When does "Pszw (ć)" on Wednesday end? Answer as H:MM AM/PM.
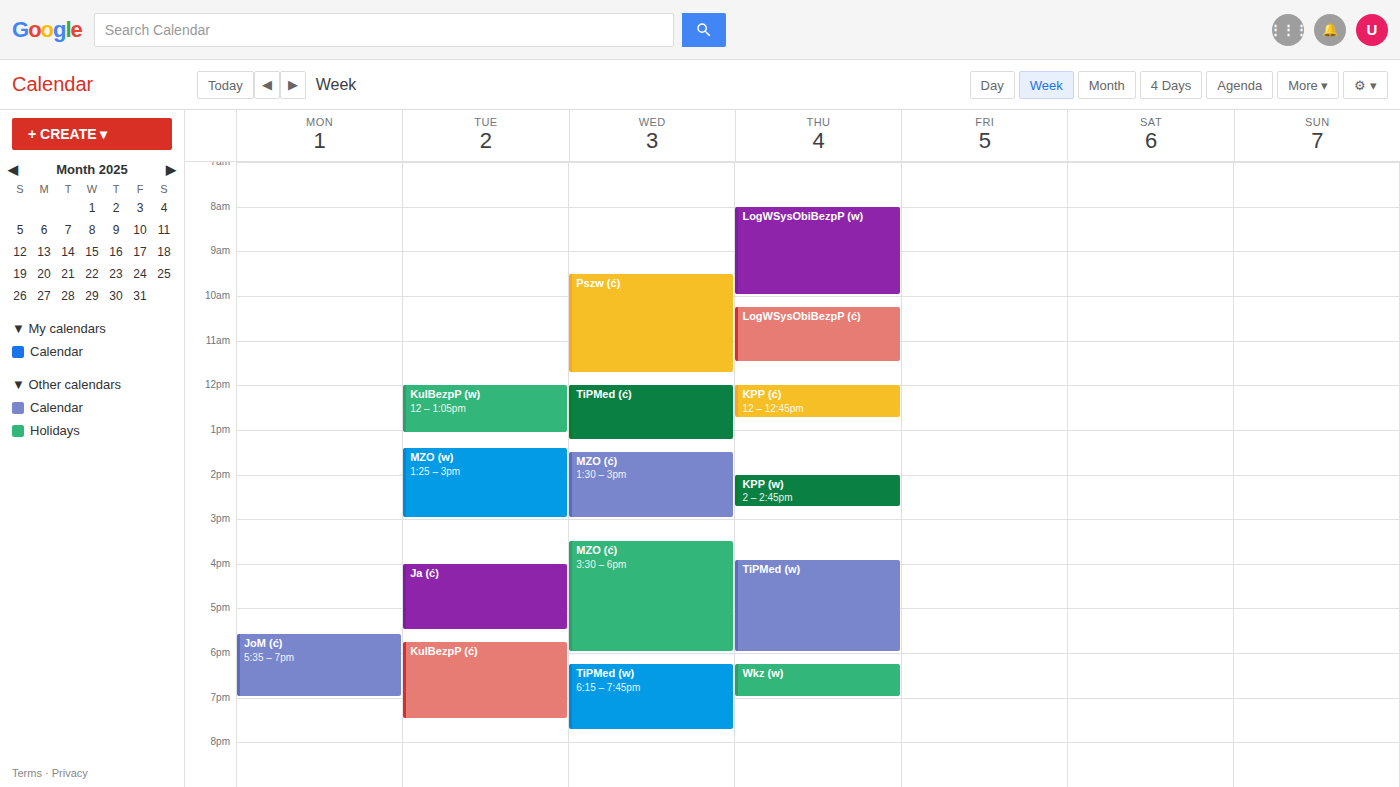
11:45 AM